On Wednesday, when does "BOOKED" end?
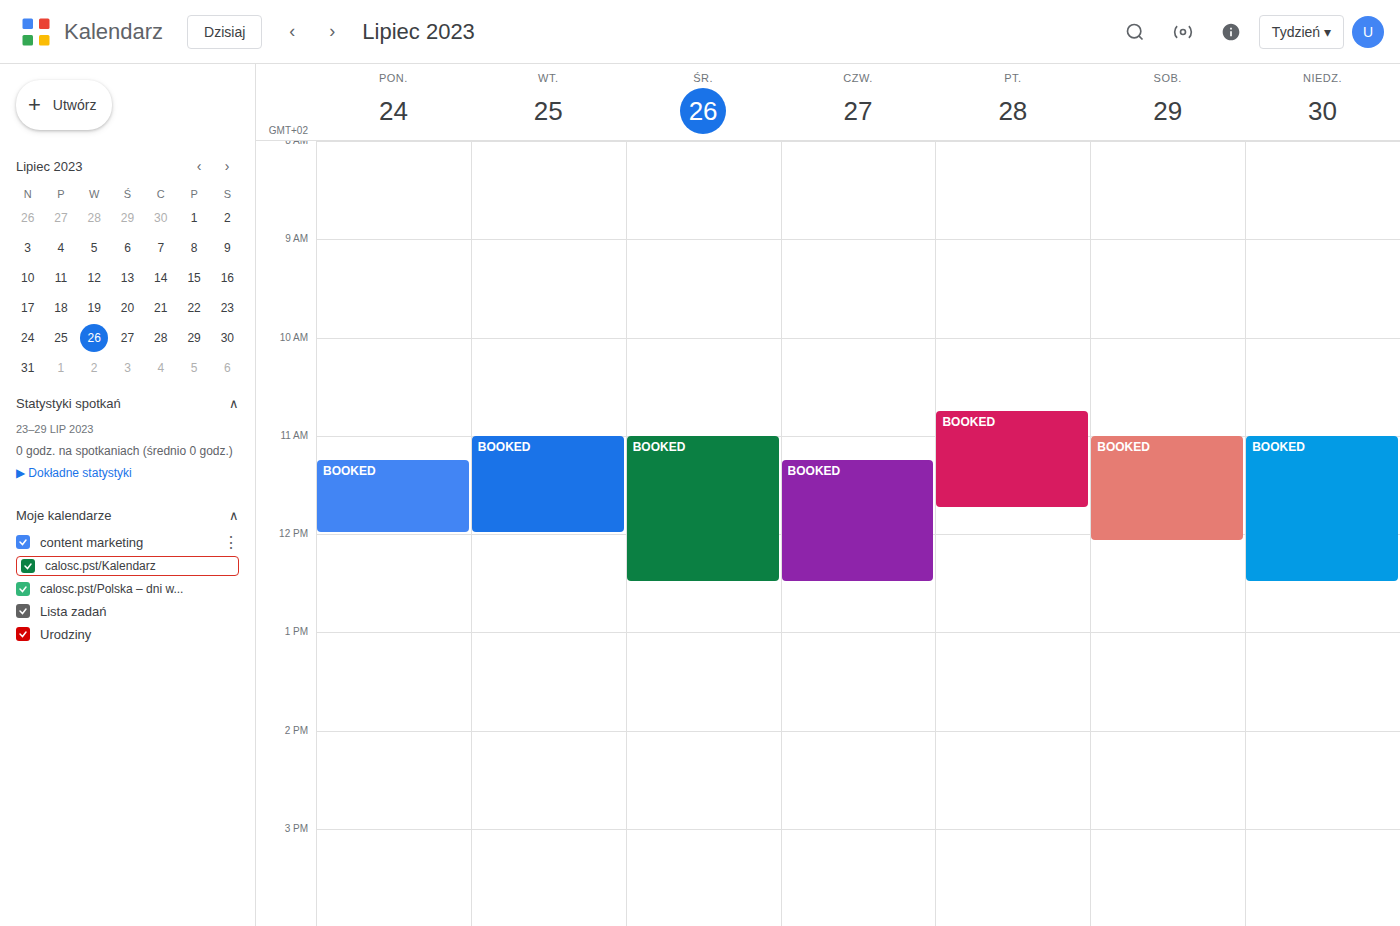
12:30 PM